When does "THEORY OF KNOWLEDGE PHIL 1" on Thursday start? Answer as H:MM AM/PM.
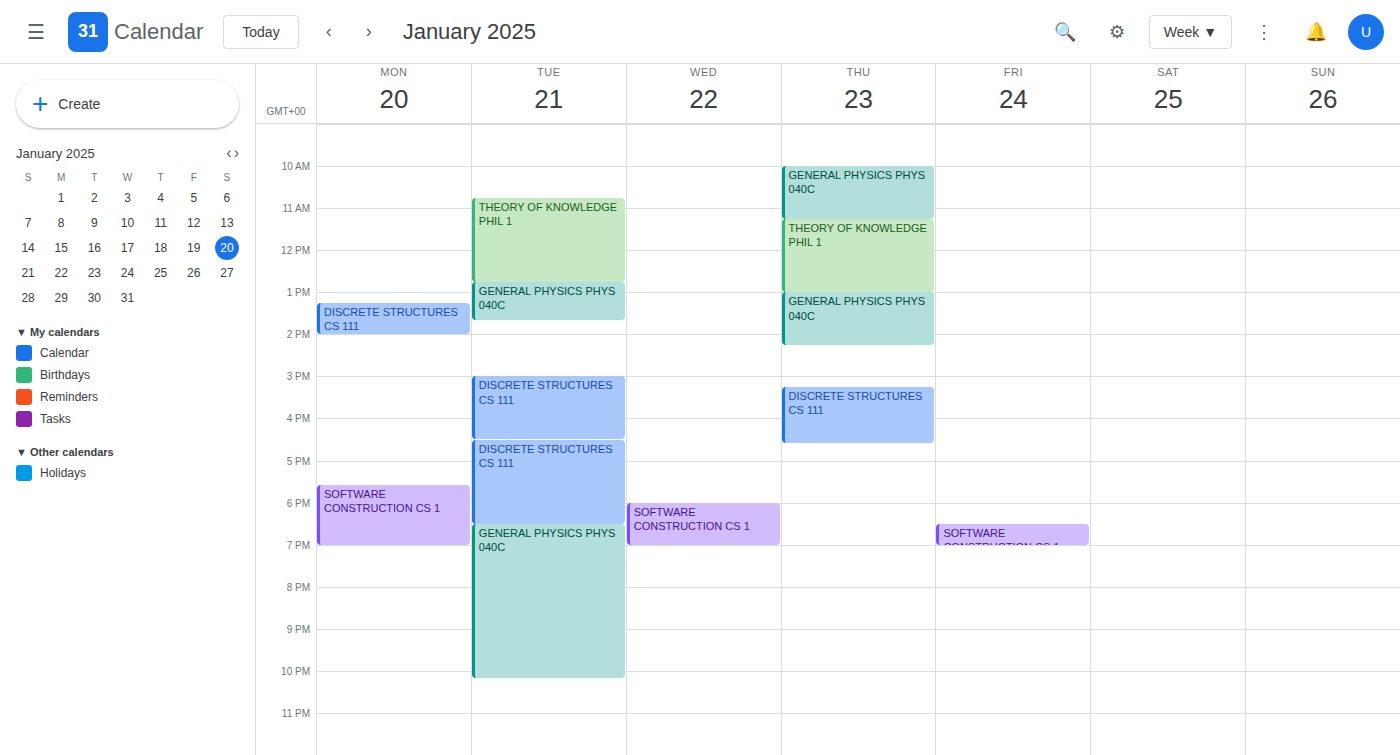
11:15 AM